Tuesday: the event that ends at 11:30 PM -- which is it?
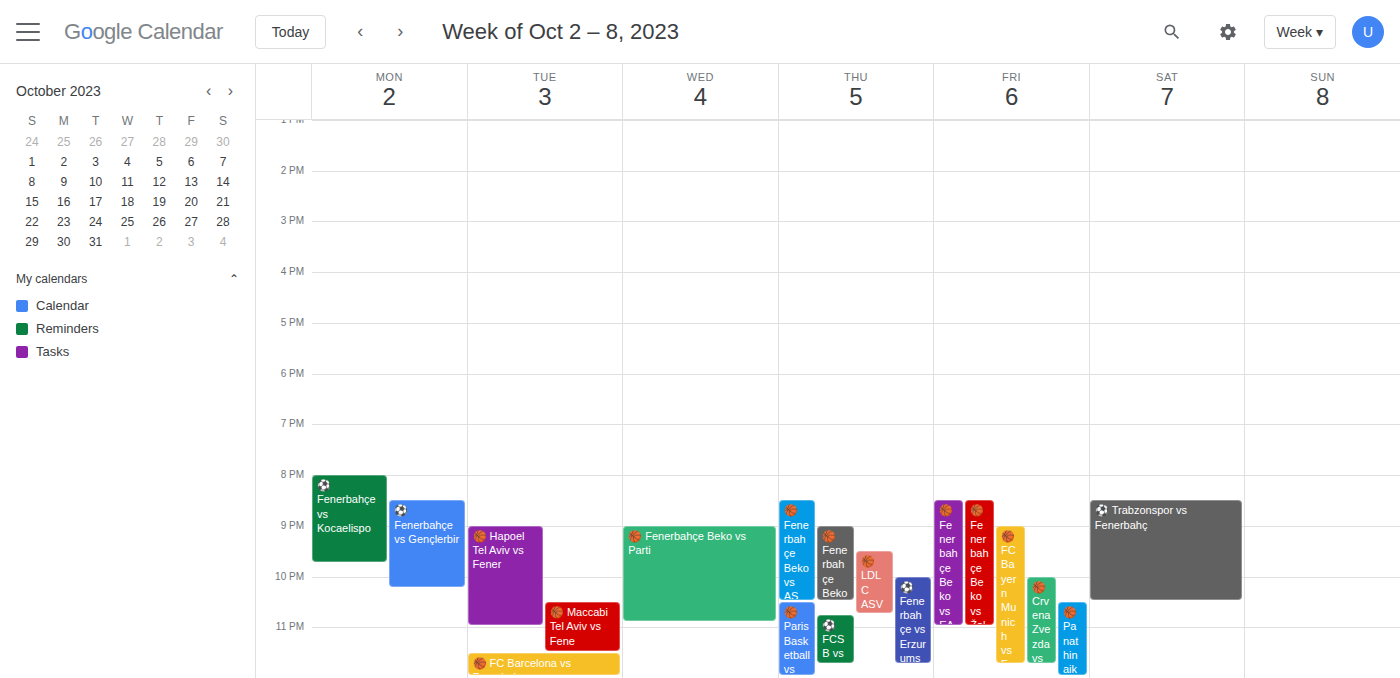
"🏀 Maccabi Tel Aviv vs Fene"